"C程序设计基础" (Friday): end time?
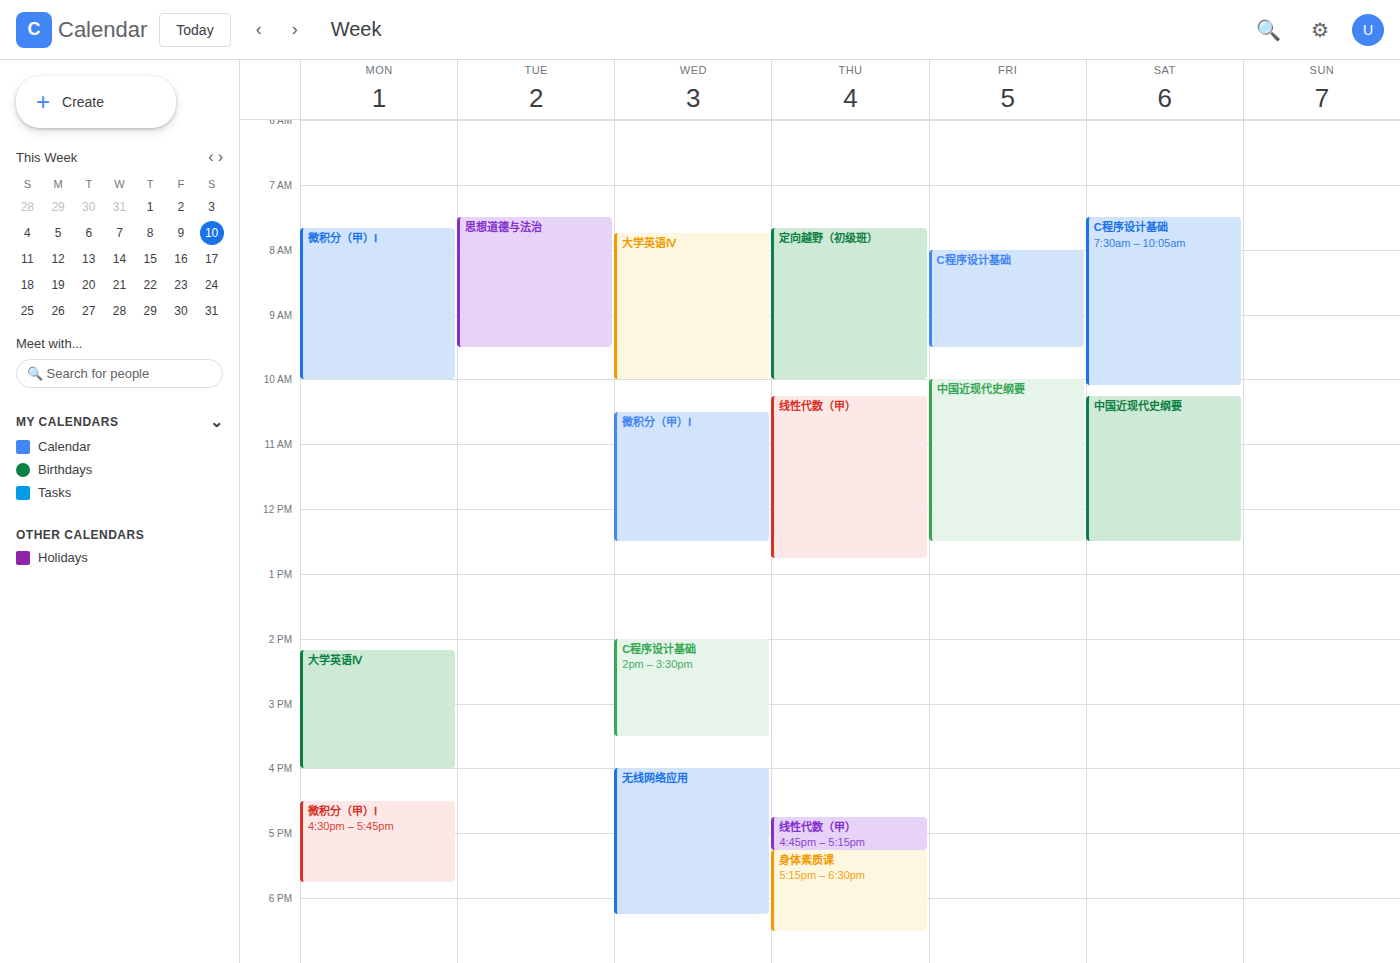
9:30 AM